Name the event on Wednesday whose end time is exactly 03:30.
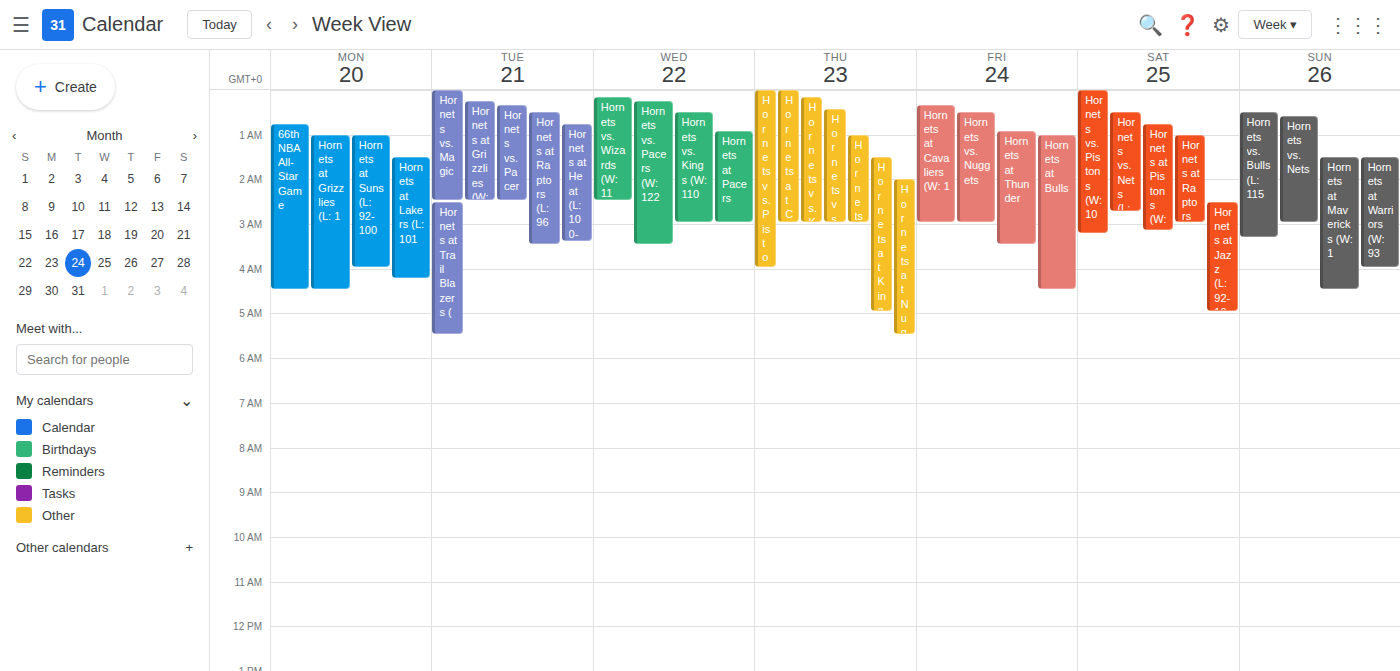
"Hornets vs. Pacers (W: 122"